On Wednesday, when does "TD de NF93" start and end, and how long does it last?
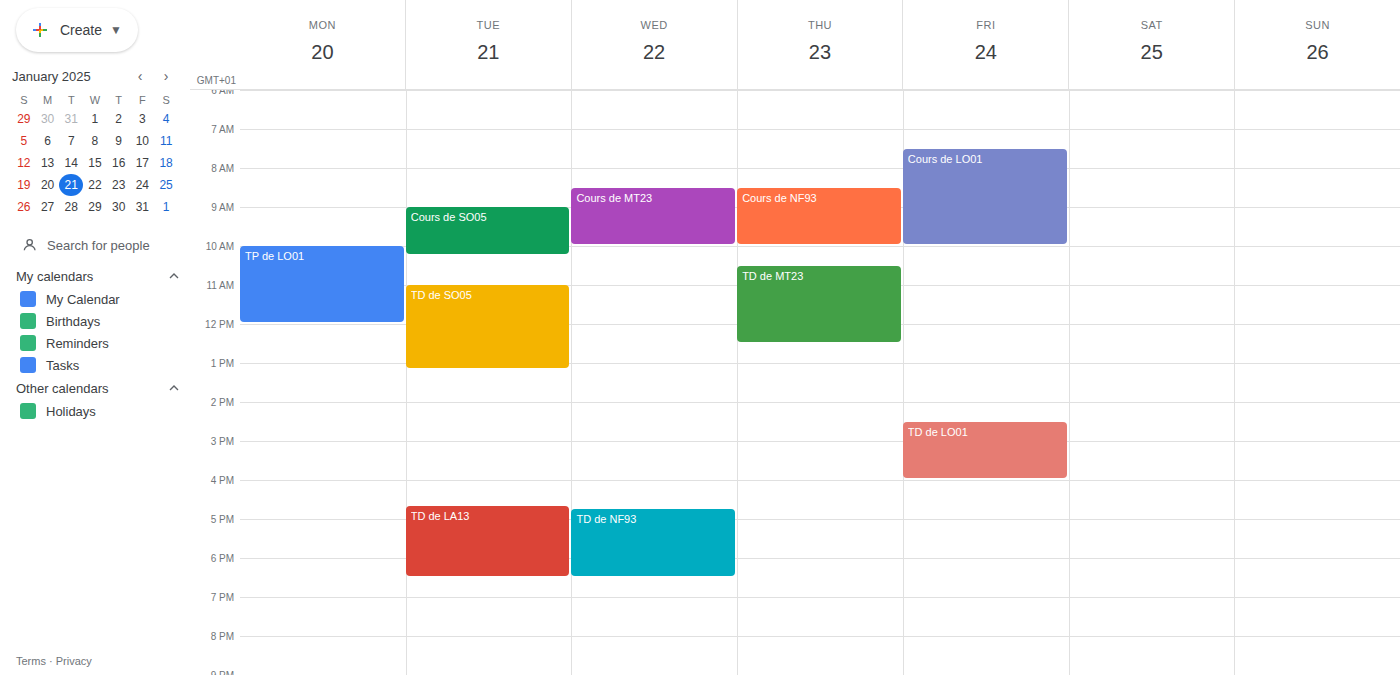
16:45 to 18:30, 1 hour 45 minutes